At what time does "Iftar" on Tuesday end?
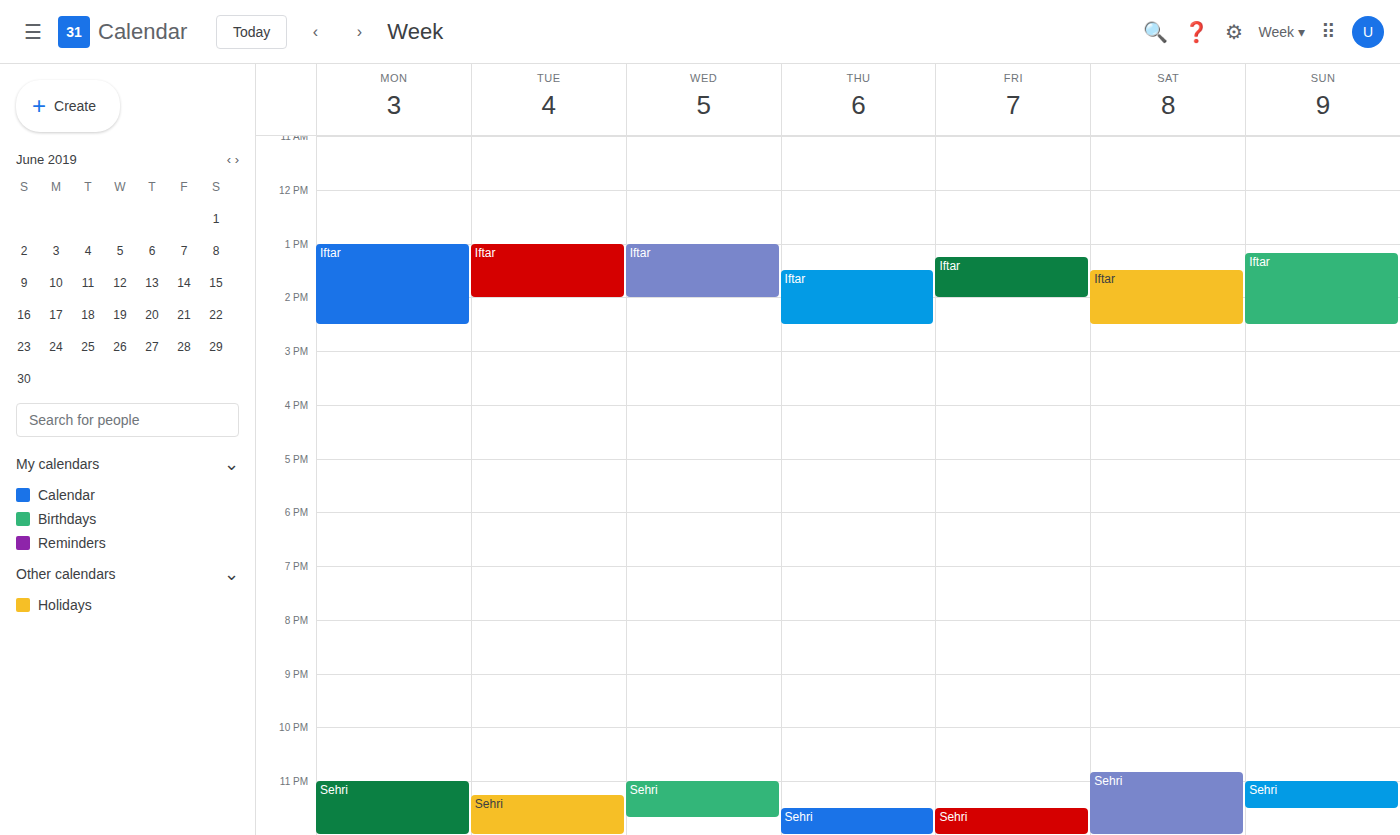
14:00